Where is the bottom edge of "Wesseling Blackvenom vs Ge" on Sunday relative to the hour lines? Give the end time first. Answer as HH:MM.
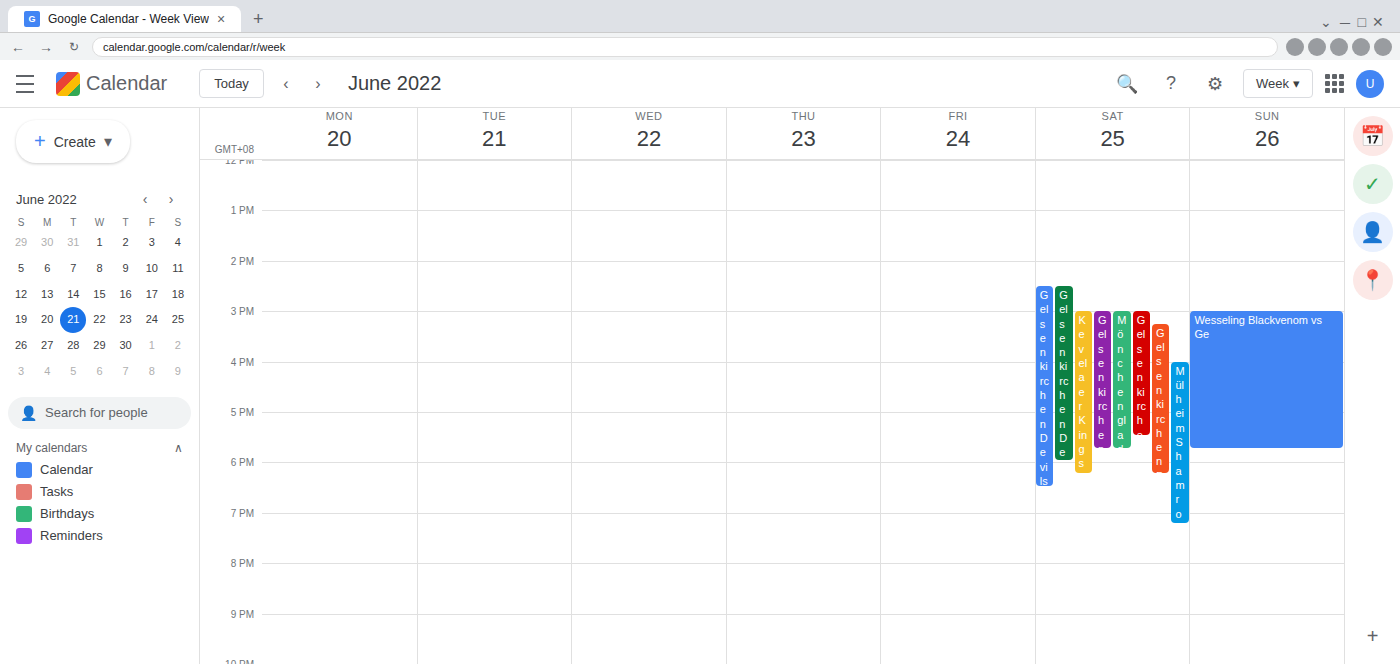
17:45 -- neither: three quarters of the way from the 17:00 line to the 18:00 line.